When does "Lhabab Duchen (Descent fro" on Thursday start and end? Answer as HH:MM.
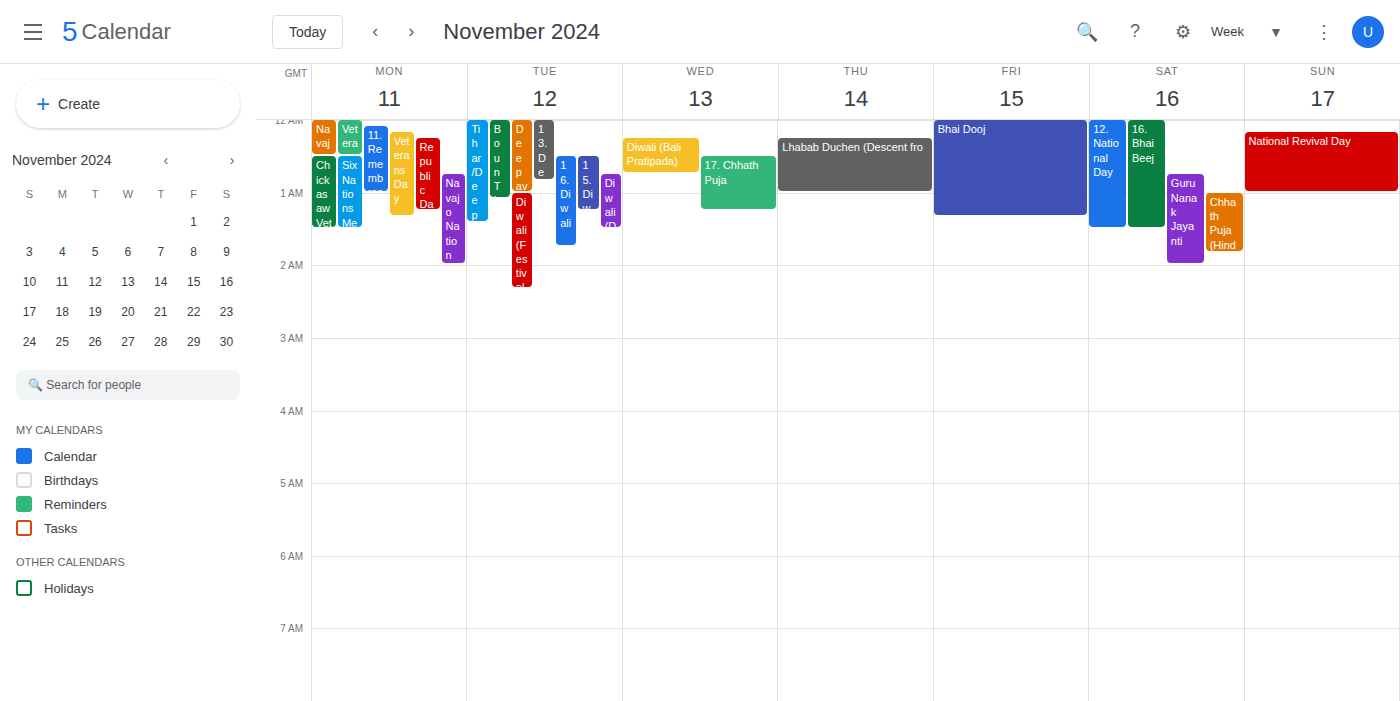
00:15 to 01:00